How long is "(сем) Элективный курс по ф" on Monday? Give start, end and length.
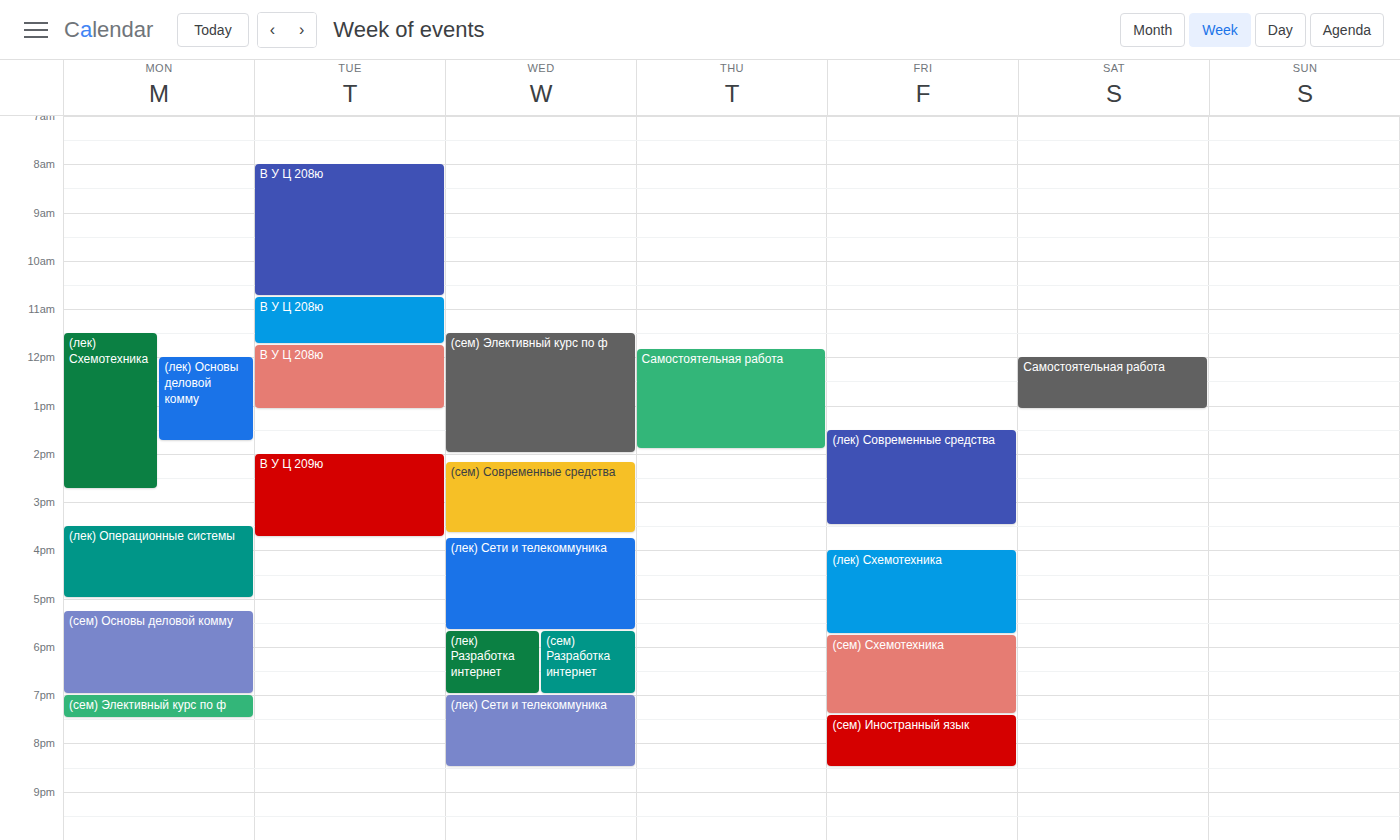
19:00 to 19:30, 30 minutes